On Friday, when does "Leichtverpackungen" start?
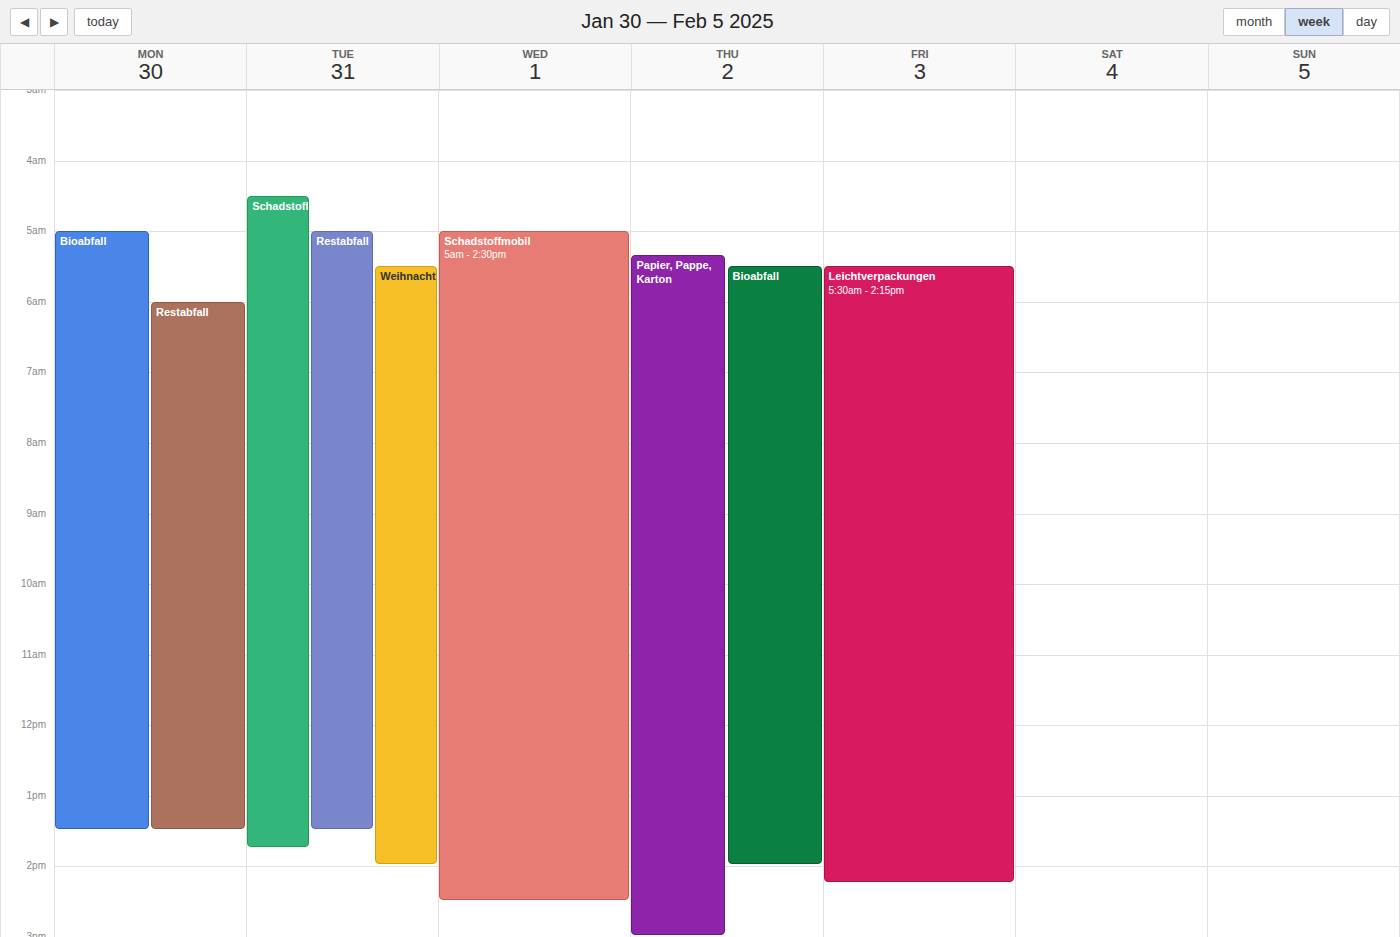
05:30